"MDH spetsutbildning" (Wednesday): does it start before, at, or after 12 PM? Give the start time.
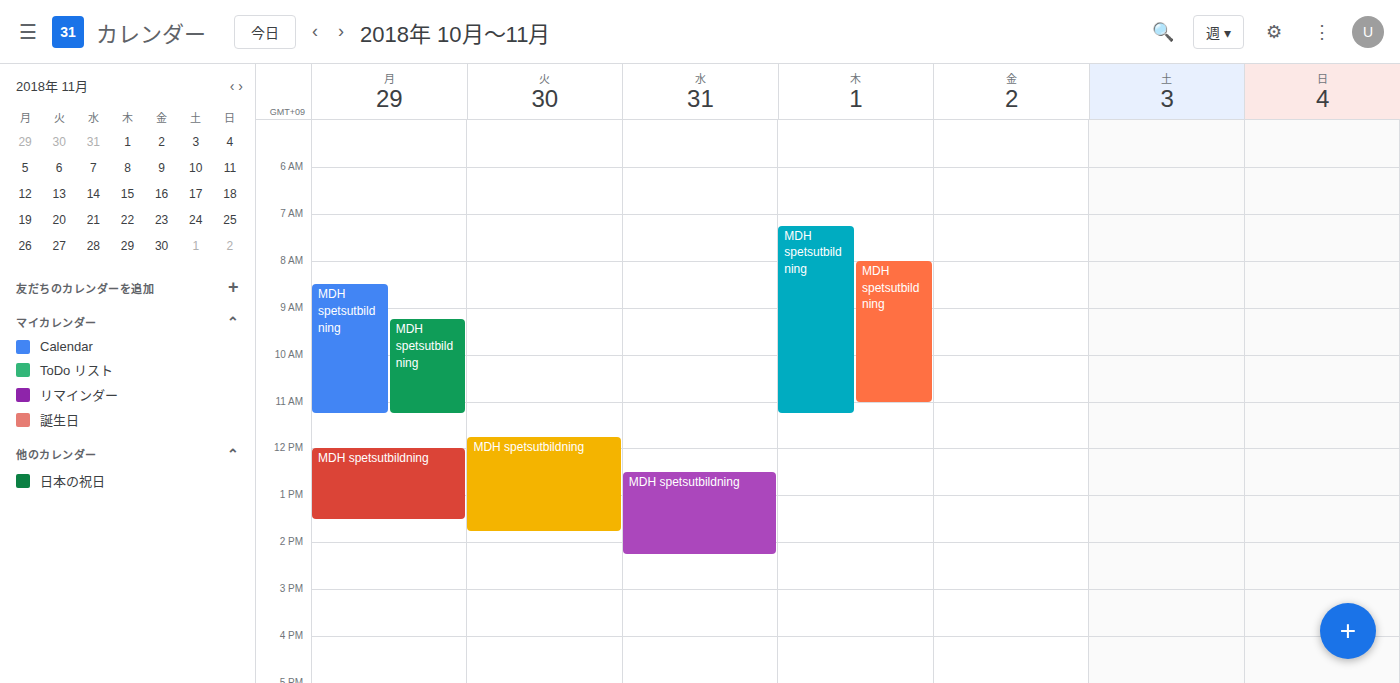
12:30 PM -- after 12 PM, 30 minutes below the 12 PM line.